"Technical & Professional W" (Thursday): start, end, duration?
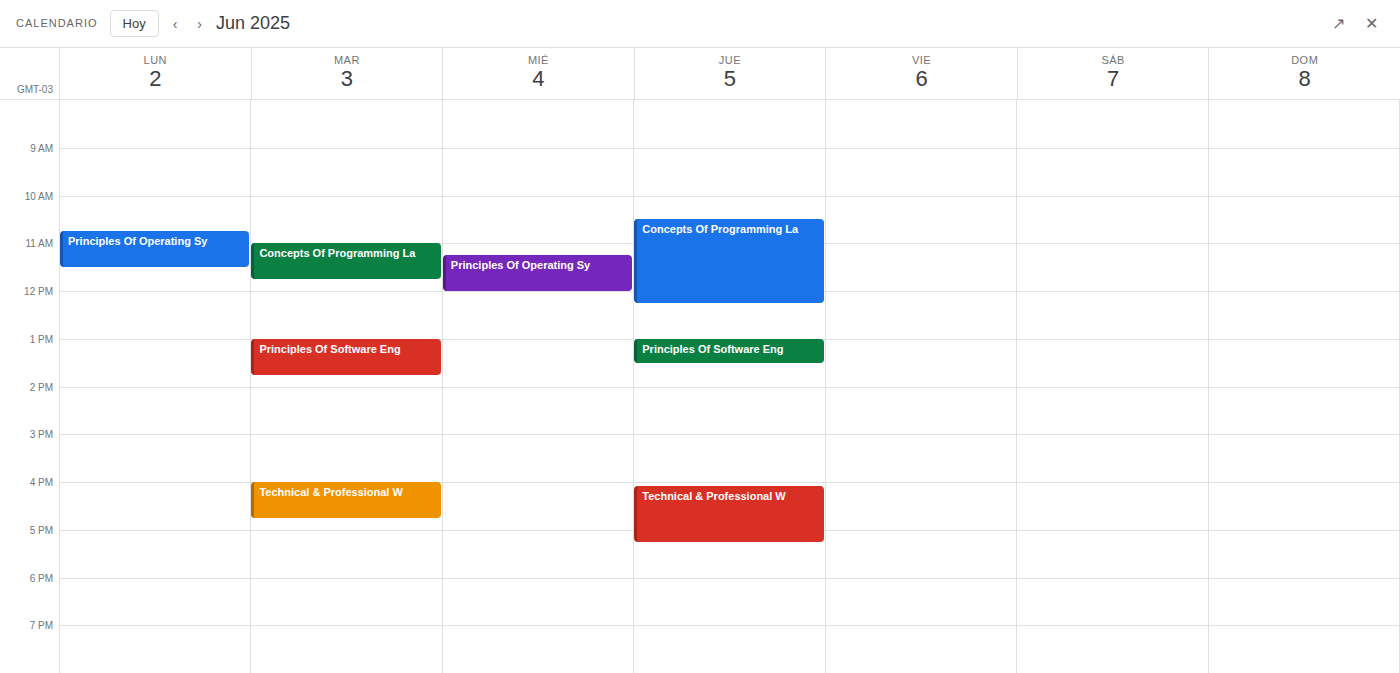
4:05 PM to 5:15 PM, 1 hour 10 minutes